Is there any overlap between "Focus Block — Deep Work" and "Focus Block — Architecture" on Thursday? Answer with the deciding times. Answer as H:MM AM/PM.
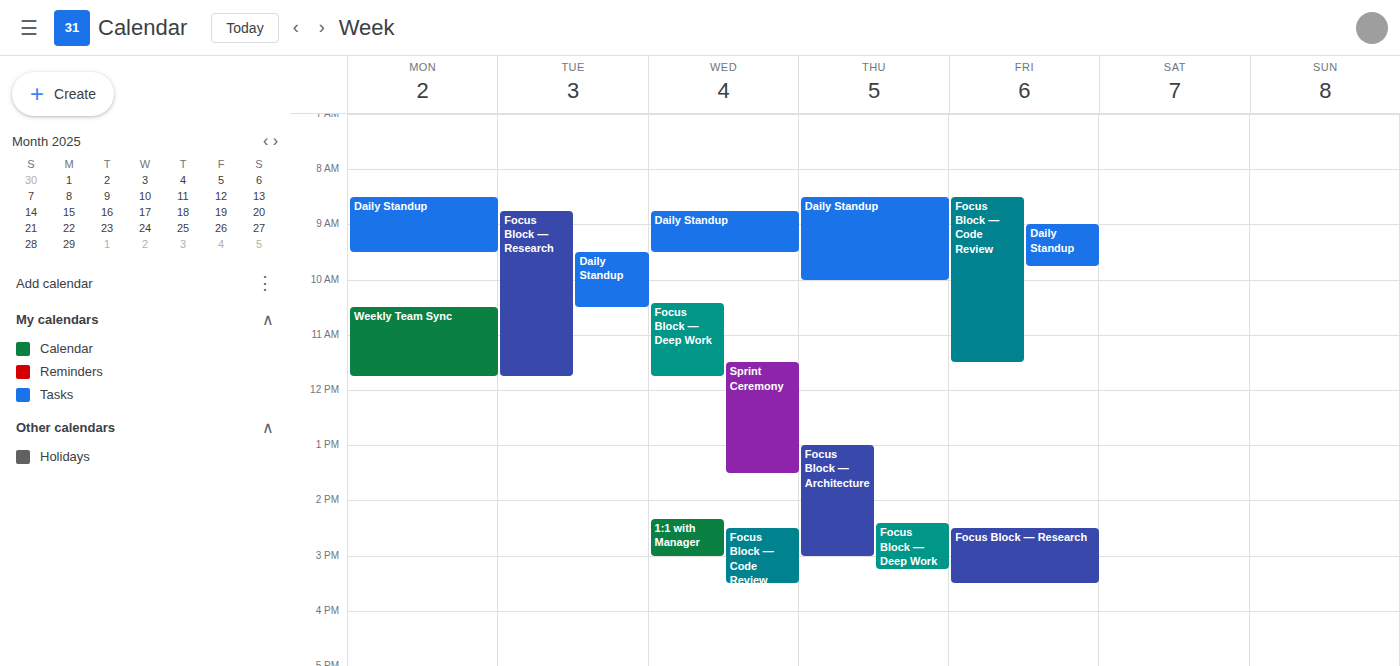
"Focus Block — Deep Work" starts at 2:25 PM, before "Focus Block — Architecture" ends at 3:00 PM -- they overlap.